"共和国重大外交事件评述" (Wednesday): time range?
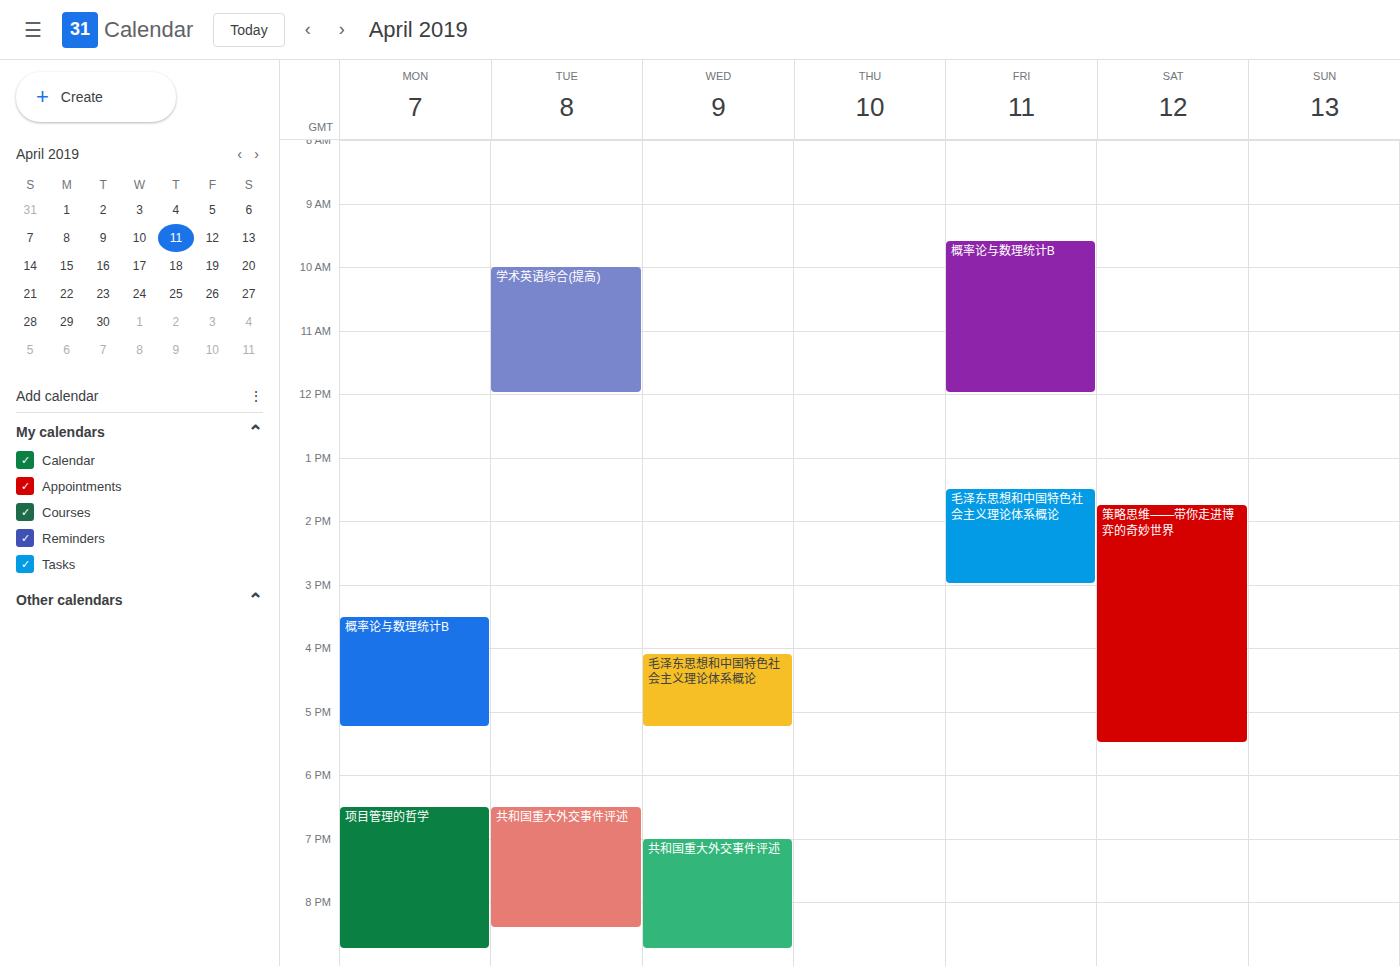
7:00 PM to 8:45 PM